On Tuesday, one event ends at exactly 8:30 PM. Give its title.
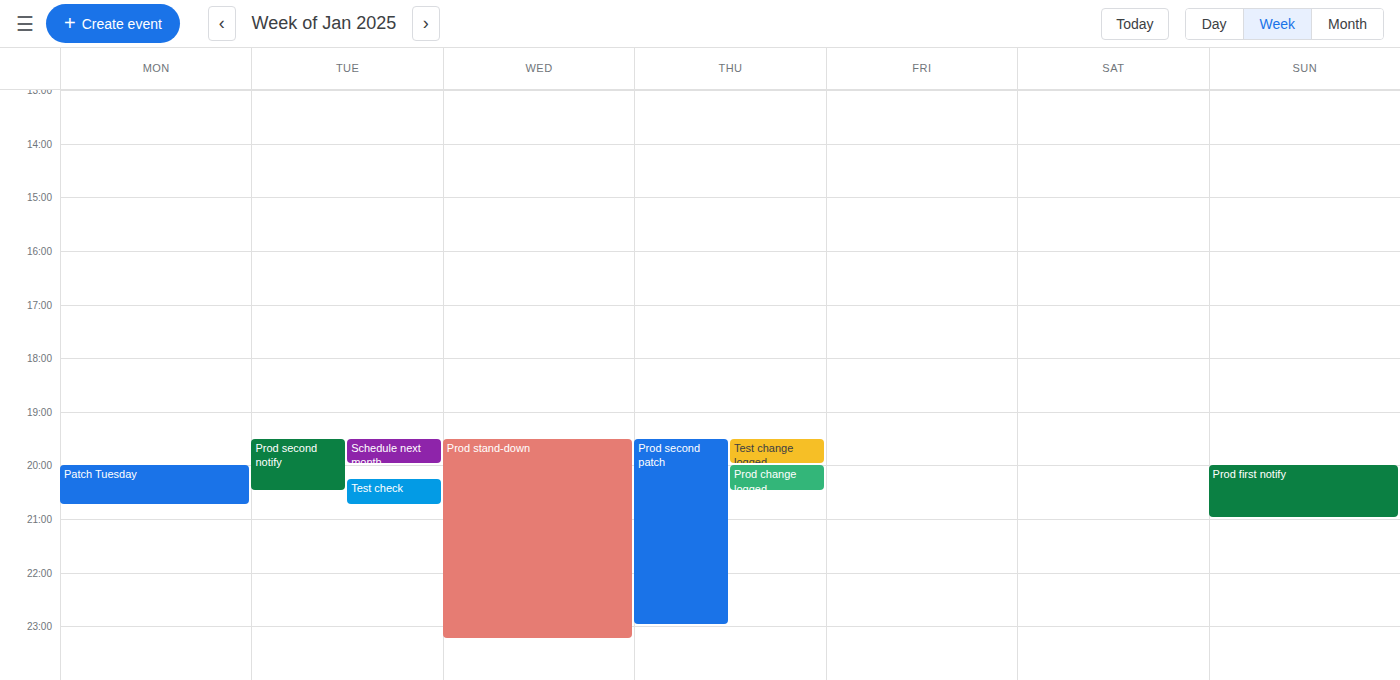
"Prod second notify"